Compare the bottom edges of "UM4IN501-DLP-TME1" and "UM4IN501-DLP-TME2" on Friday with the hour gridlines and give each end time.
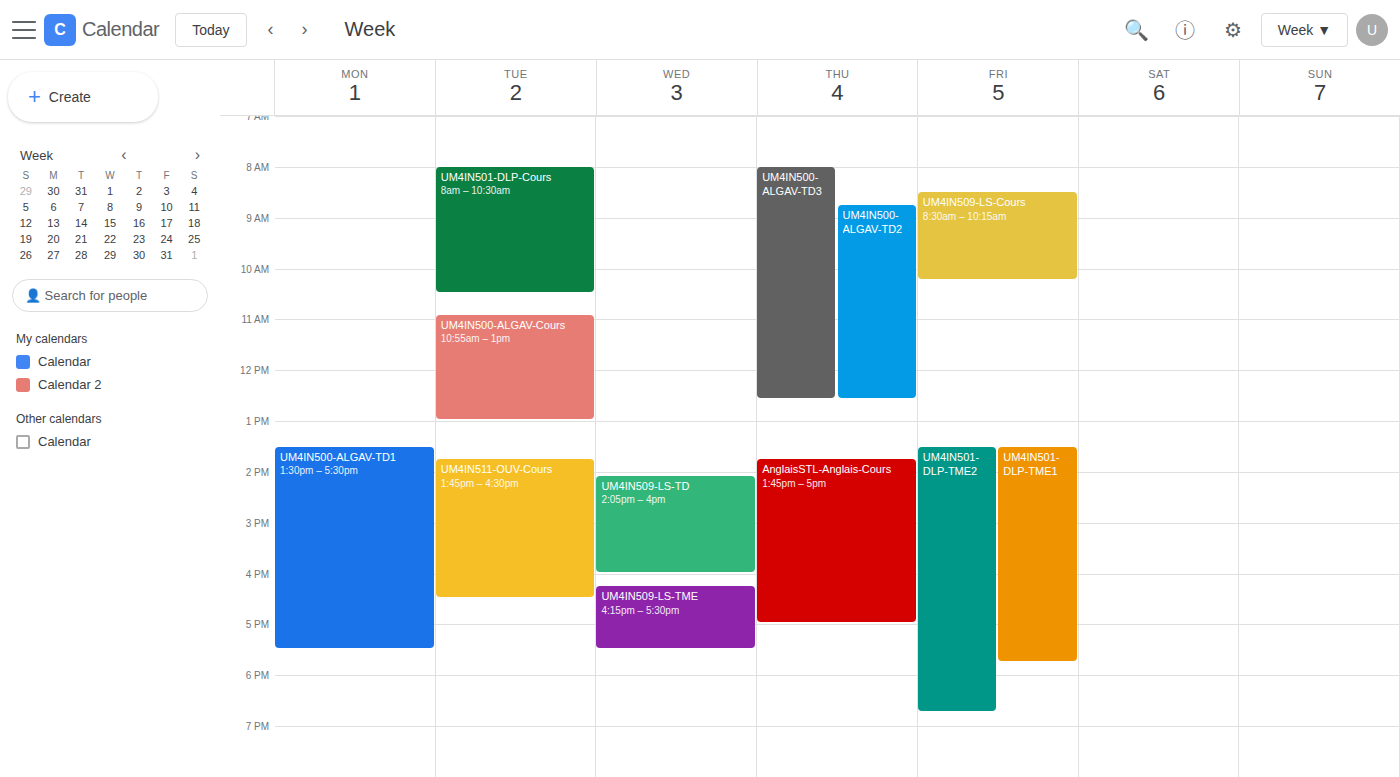
"UM4IN501-DLP-TME1": 5:45 PM, neither: three quarters of the way from the 5 PM line to the 6 PM line. "UM4IN501-DLP-TME2": 6:45 PM, neither: three quarters of the way from the 6 PM line to the 7 PM line.